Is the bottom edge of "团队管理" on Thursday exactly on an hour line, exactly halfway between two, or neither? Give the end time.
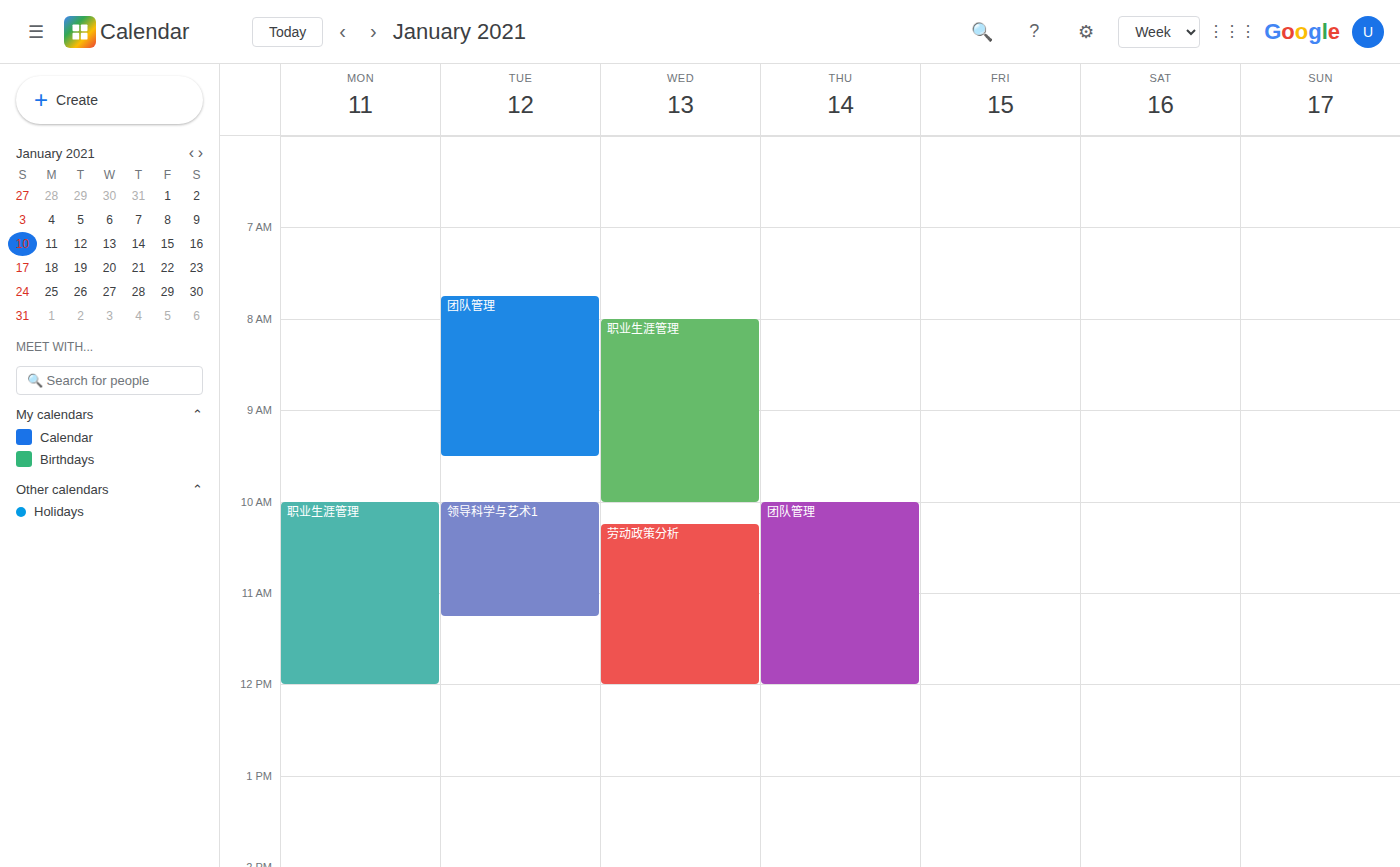
12:00 -- exactly on the 12:00 line.